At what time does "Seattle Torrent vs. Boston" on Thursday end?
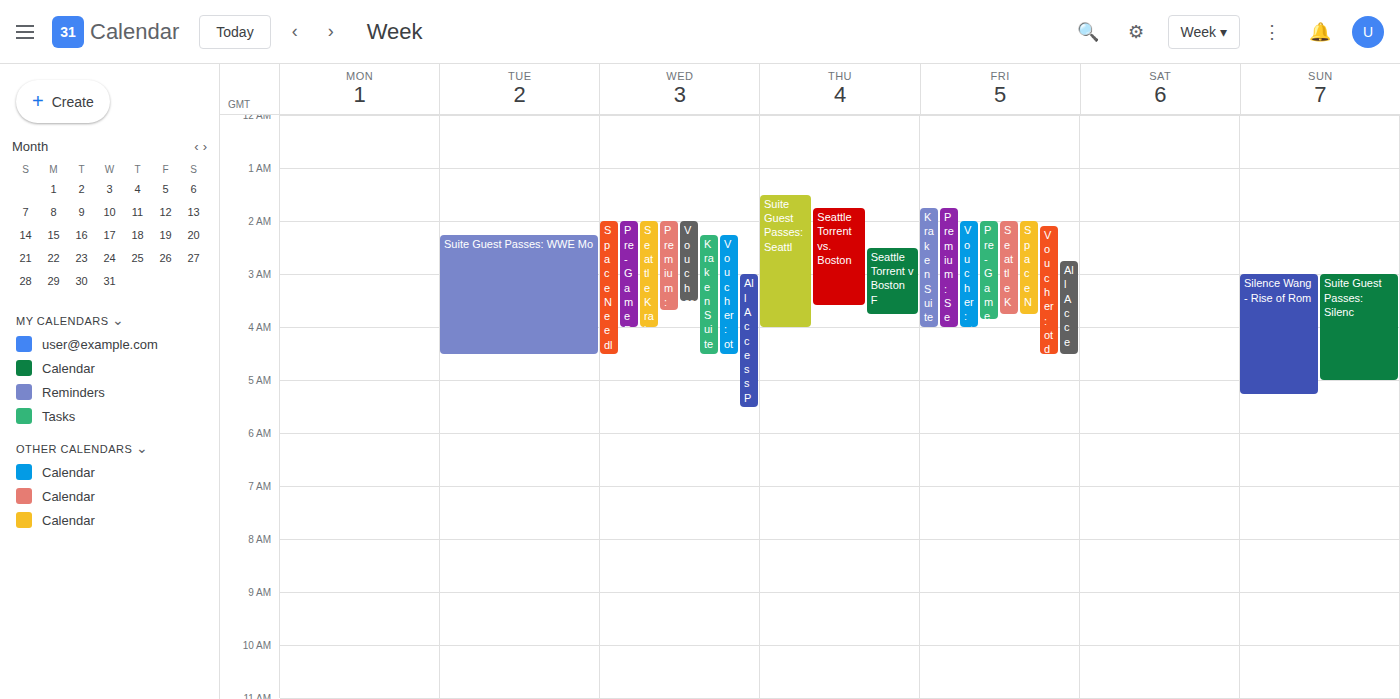
3:35 AM